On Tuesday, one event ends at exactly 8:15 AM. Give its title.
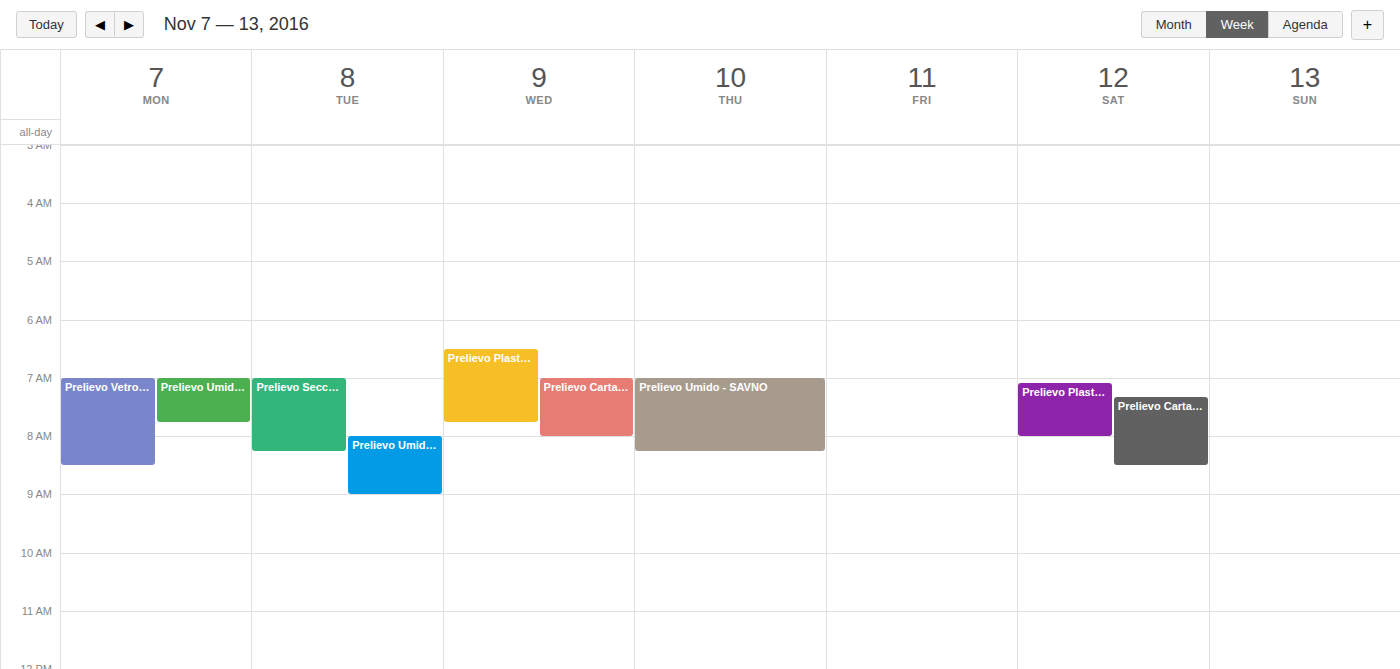
"Prelievo Secco - SAVNO"